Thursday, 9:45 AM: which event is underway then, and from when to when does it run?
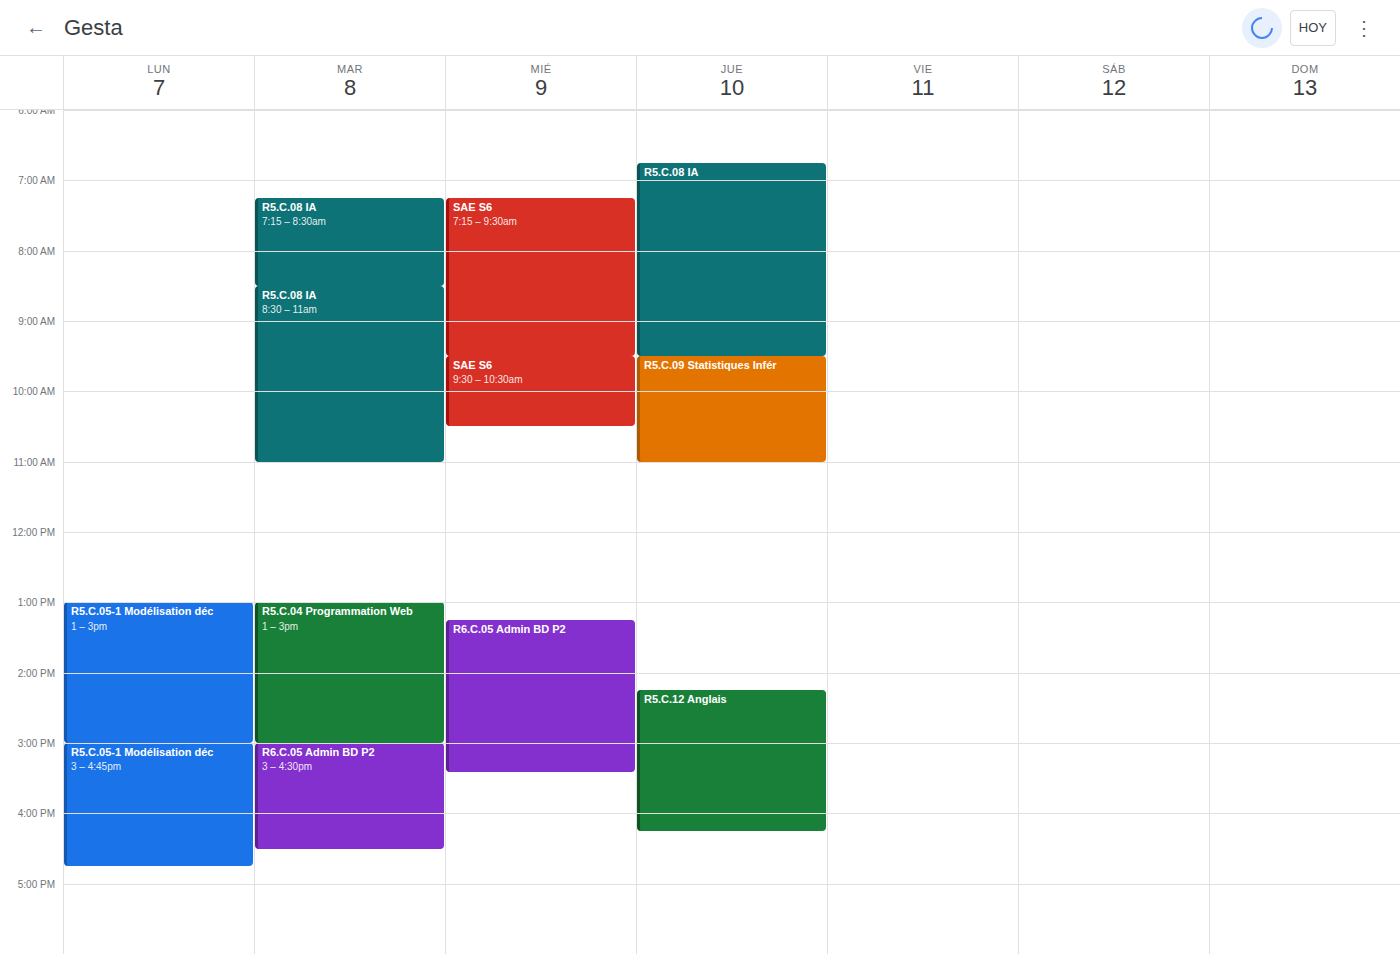
"R5.C.09 Statistiques Infér", 9:30 AM to 11:00 AM